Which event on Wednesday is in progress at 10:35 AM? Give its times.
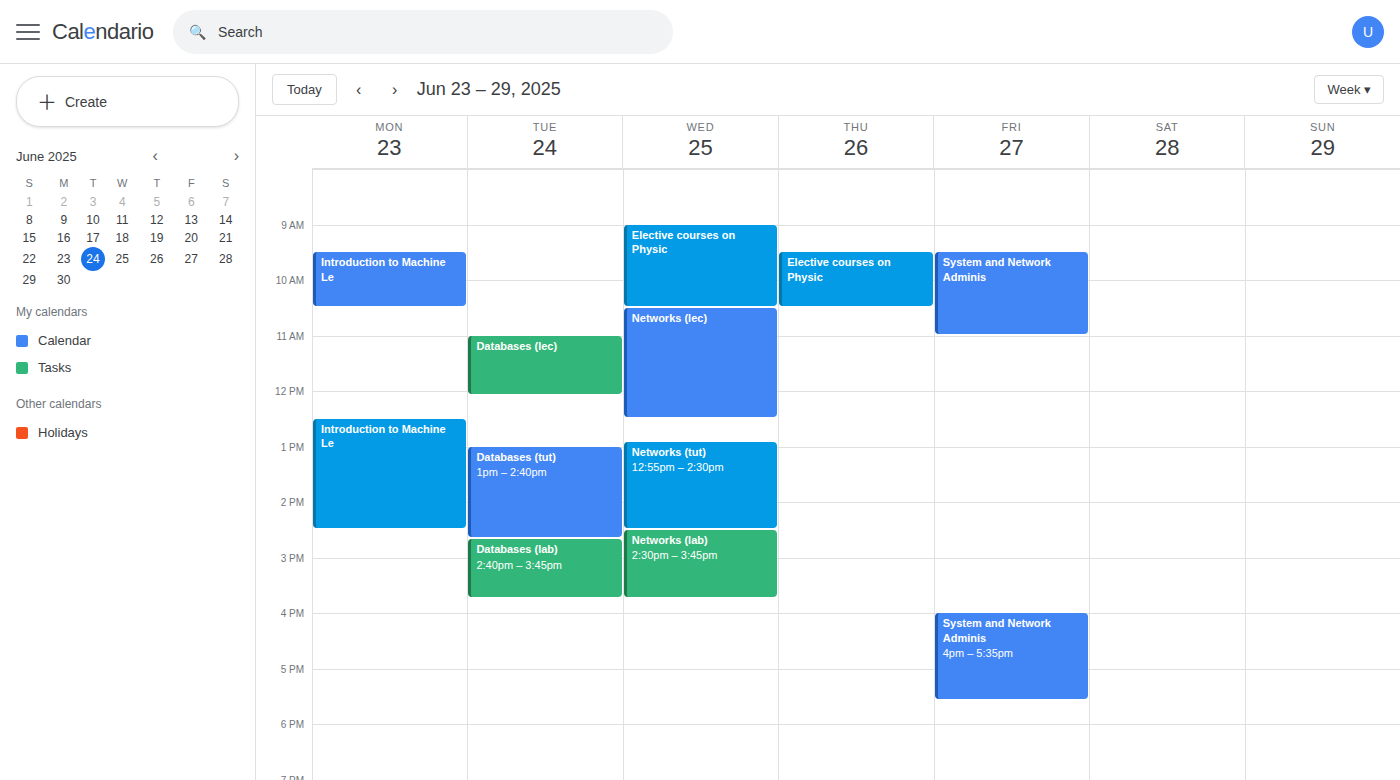
"Networks (lec)", 10:30 AM to 12:30 PM